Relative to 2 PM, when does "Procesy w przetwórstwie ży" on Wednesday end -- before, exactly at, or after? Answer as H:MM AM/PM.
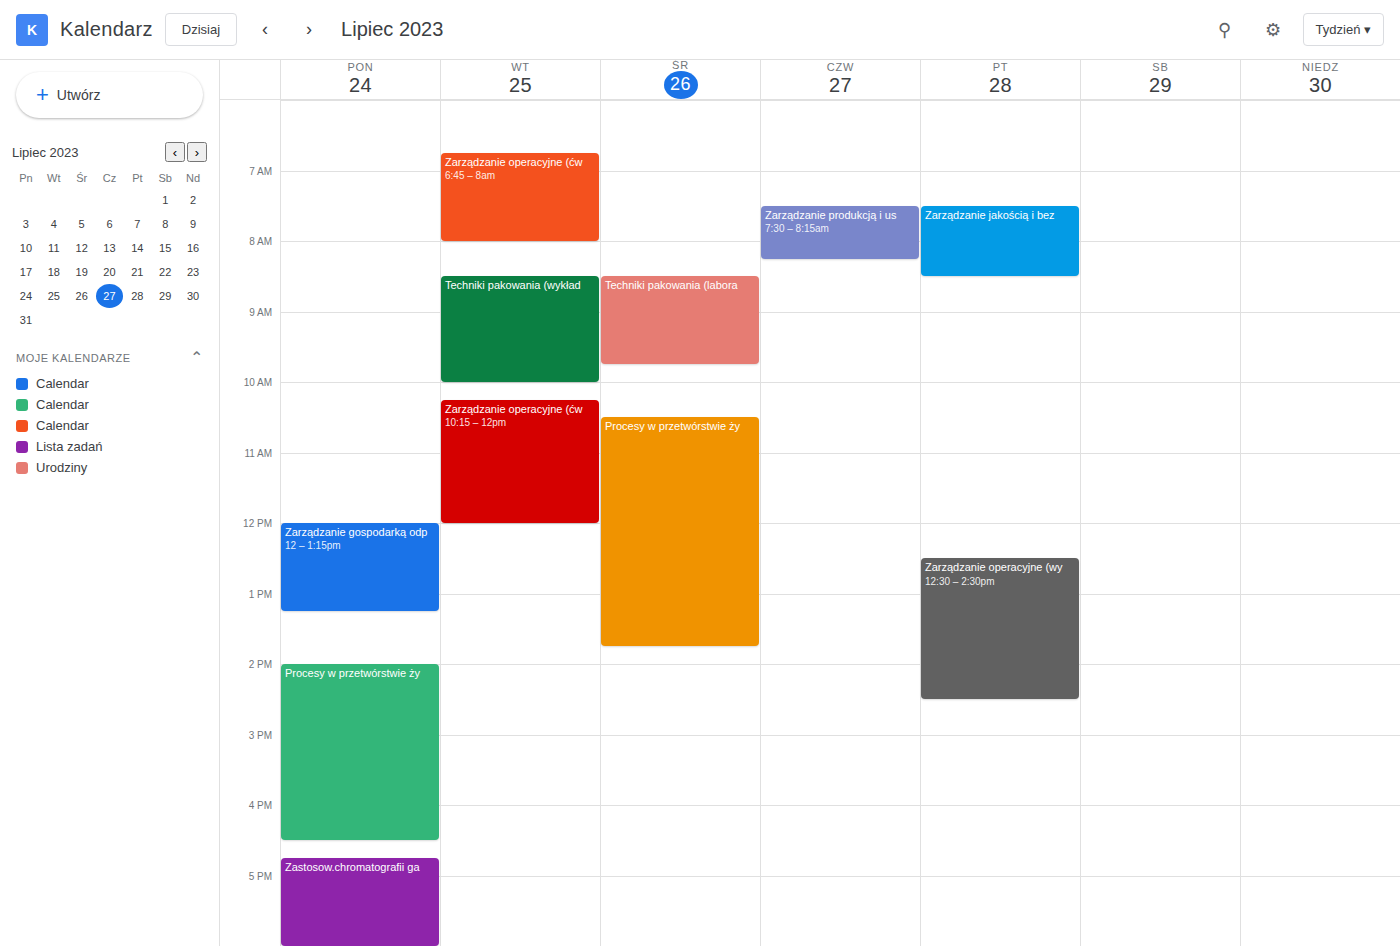
1:45 PM -- before 2 PM, 15 minutes above the 2 PM line.